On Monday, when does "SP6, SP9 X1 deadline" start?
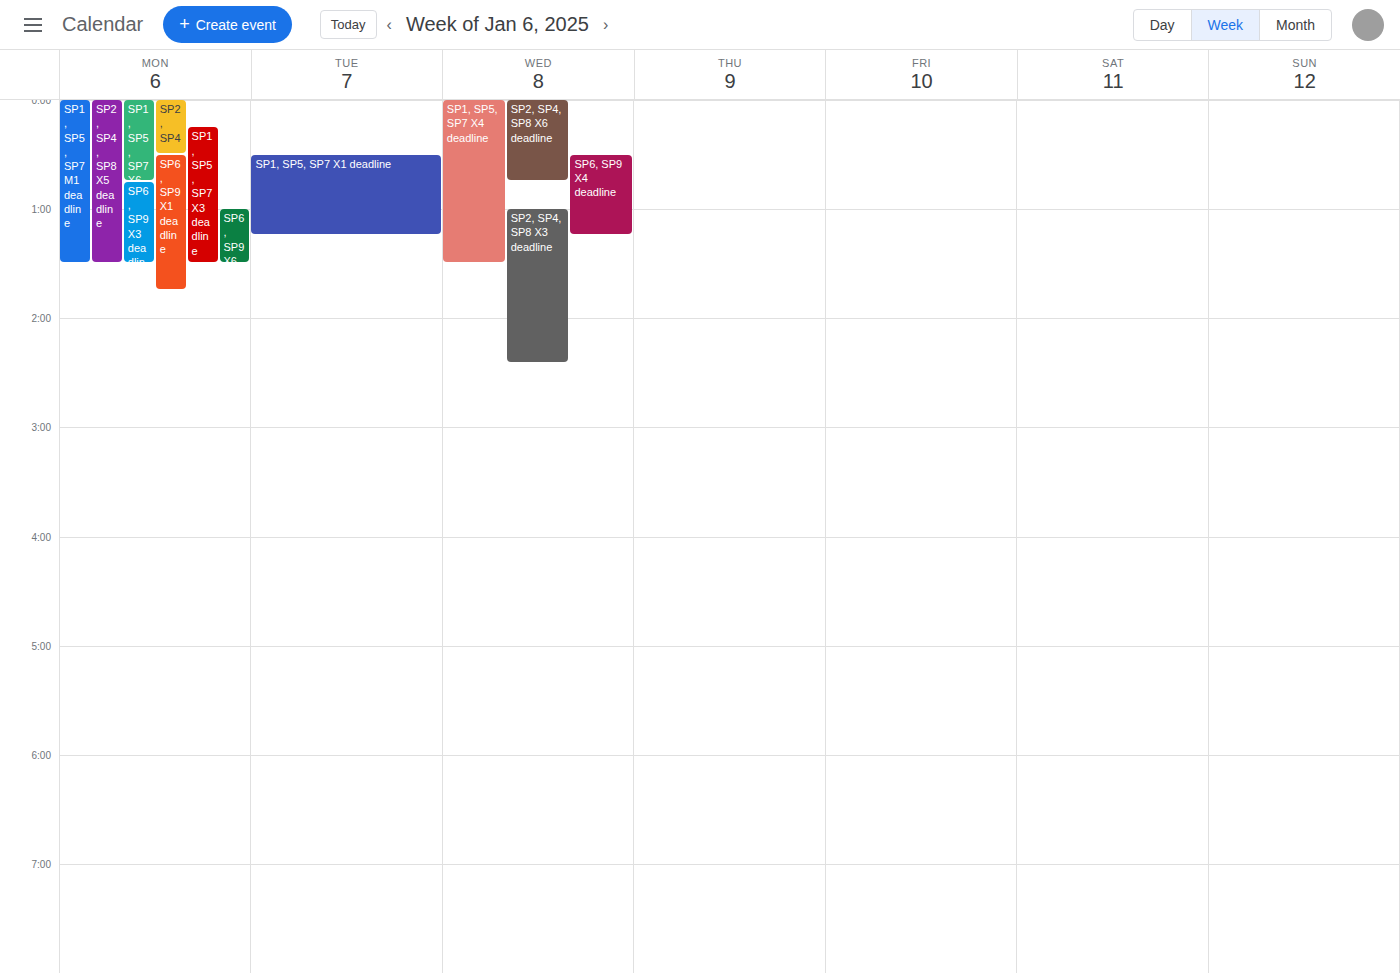
12:30 AM